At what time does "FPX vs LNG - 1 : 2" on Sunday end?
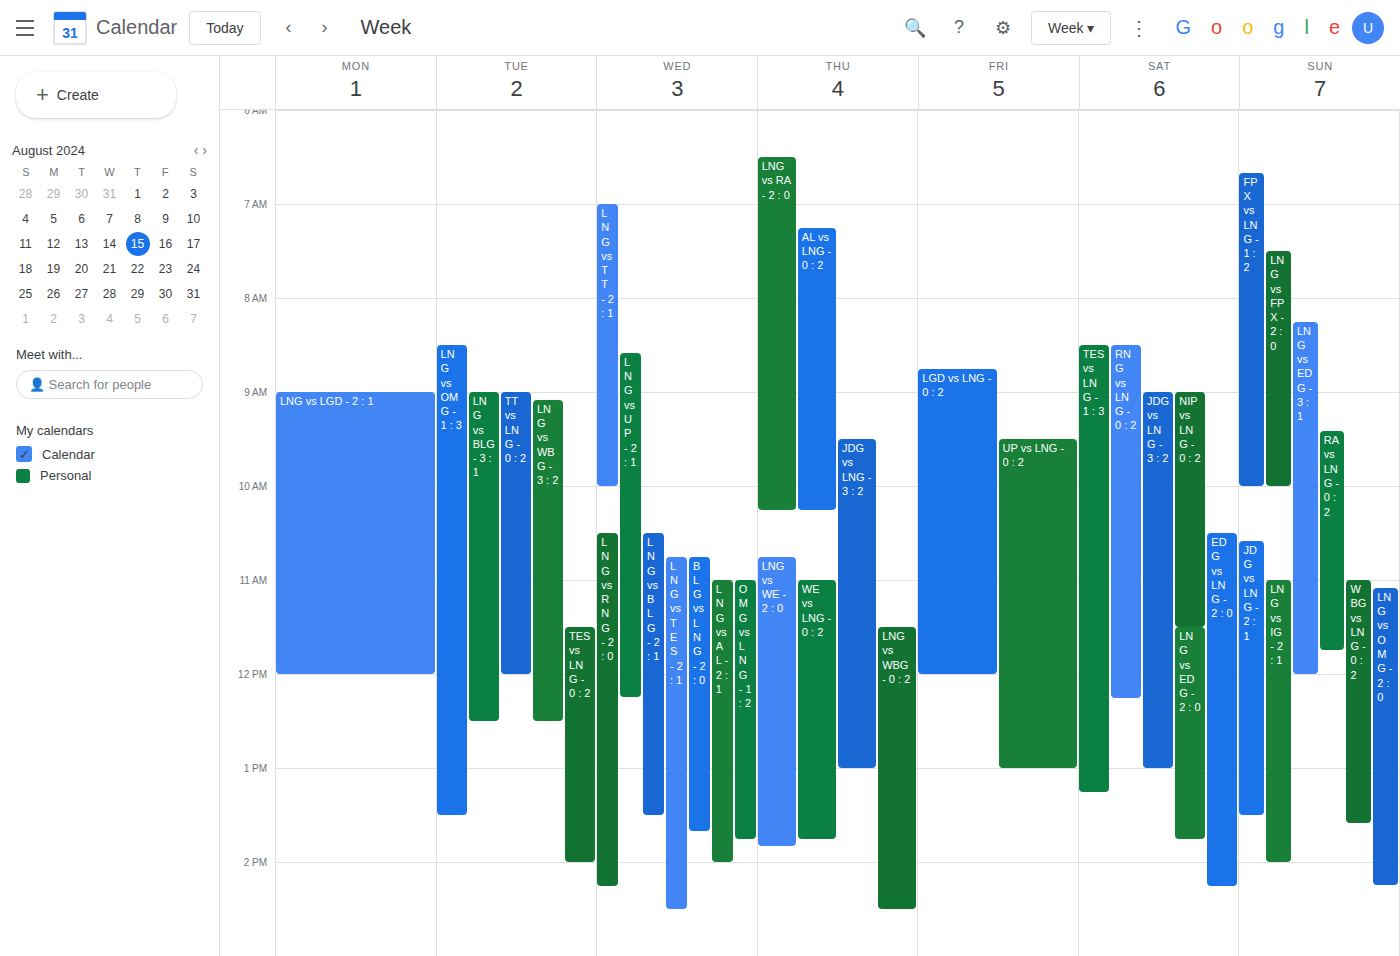
10:00 AM